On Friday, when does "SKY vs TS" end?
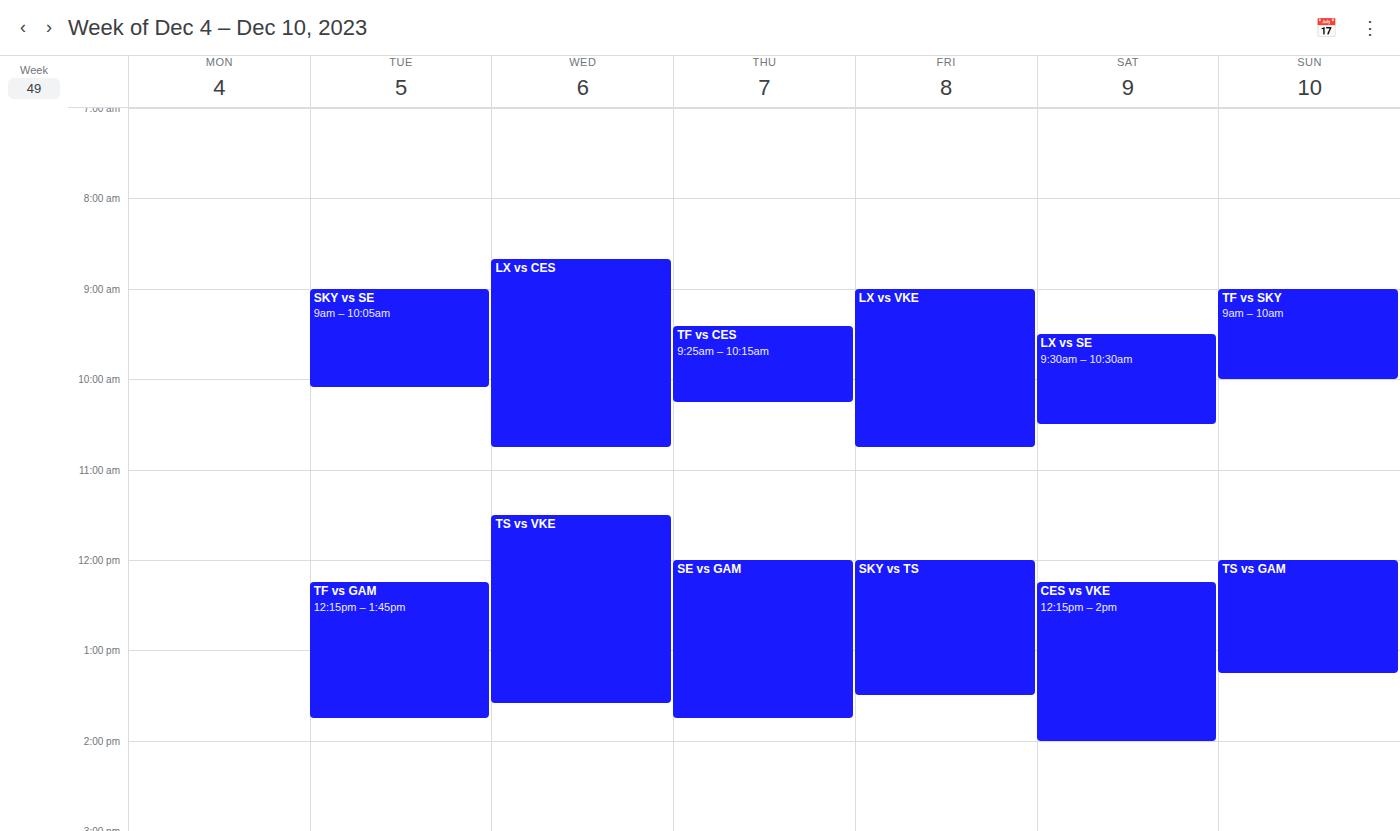
1:30 PM